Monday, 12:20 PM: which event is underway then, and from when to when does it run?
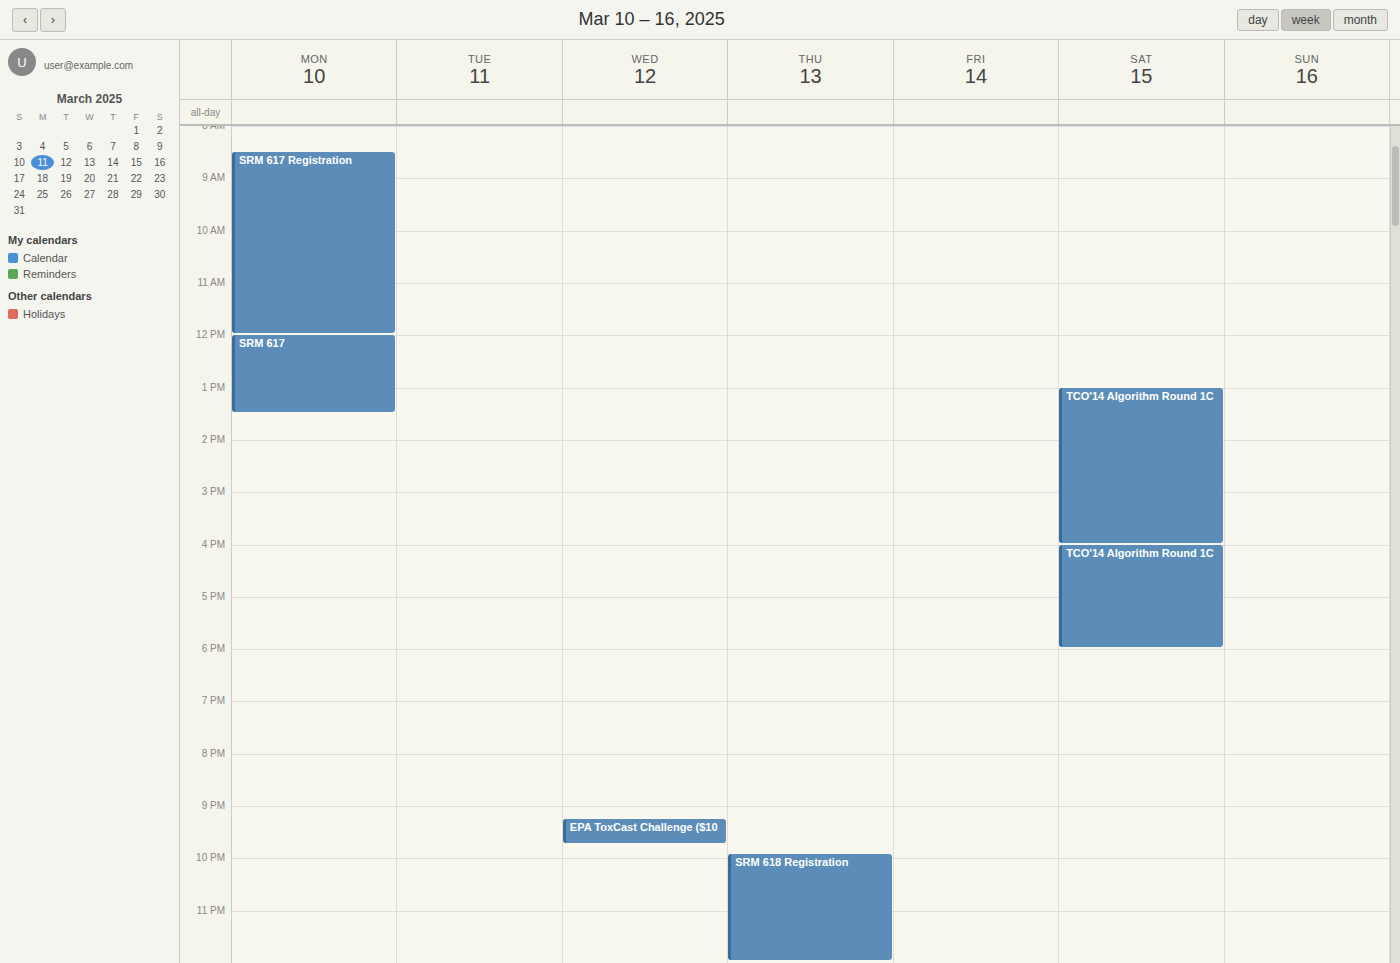
"SRM 617", 12:00 PM to 1:30 PM